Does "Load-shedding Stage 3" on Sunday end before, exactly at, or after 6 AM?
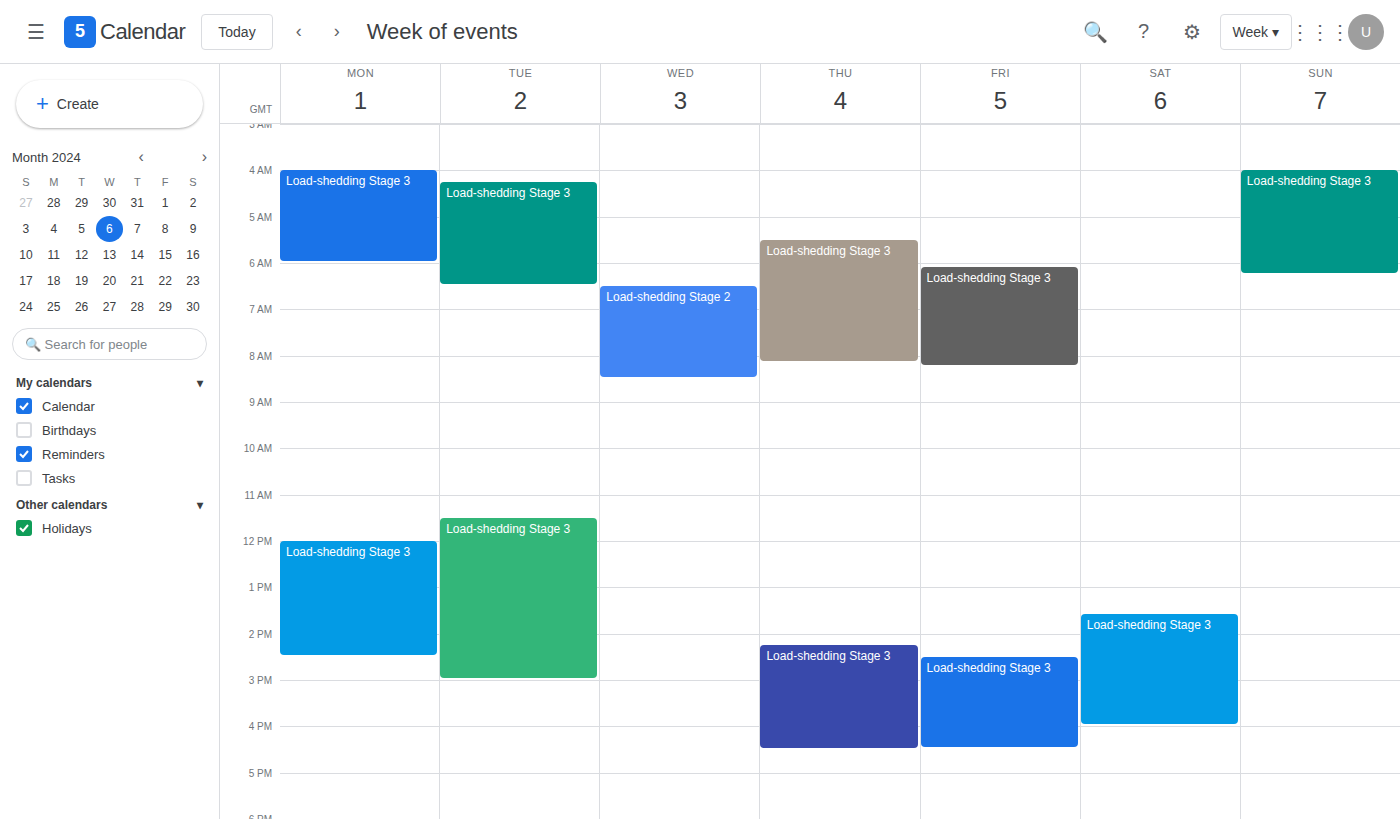
6:15 AM -- after 6 AM, 15 minutes below the 6 AM line.